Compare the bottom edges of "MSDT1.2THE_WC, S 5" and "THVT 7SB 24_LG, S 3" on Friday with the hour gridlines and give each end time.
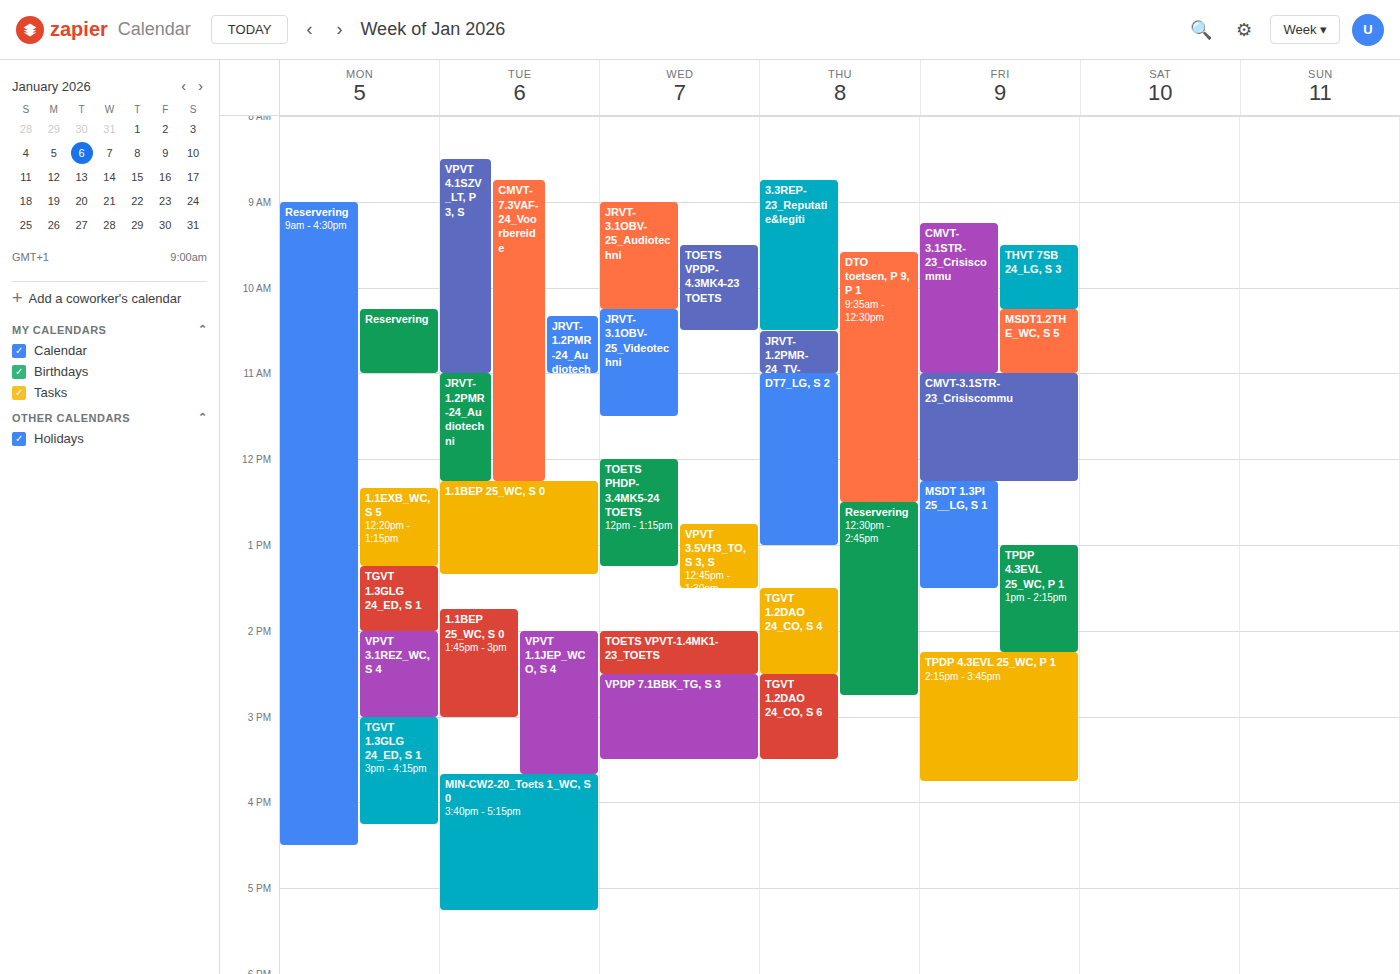
"MSDT1.2THE_WC, S 5": 11:00 AM, exactly on the 11 AM line. "THVT 7SB 24_LG, S 3": 10:15 AM, neither: a quarter of the way from the 10 AM line to the 11 AM line.